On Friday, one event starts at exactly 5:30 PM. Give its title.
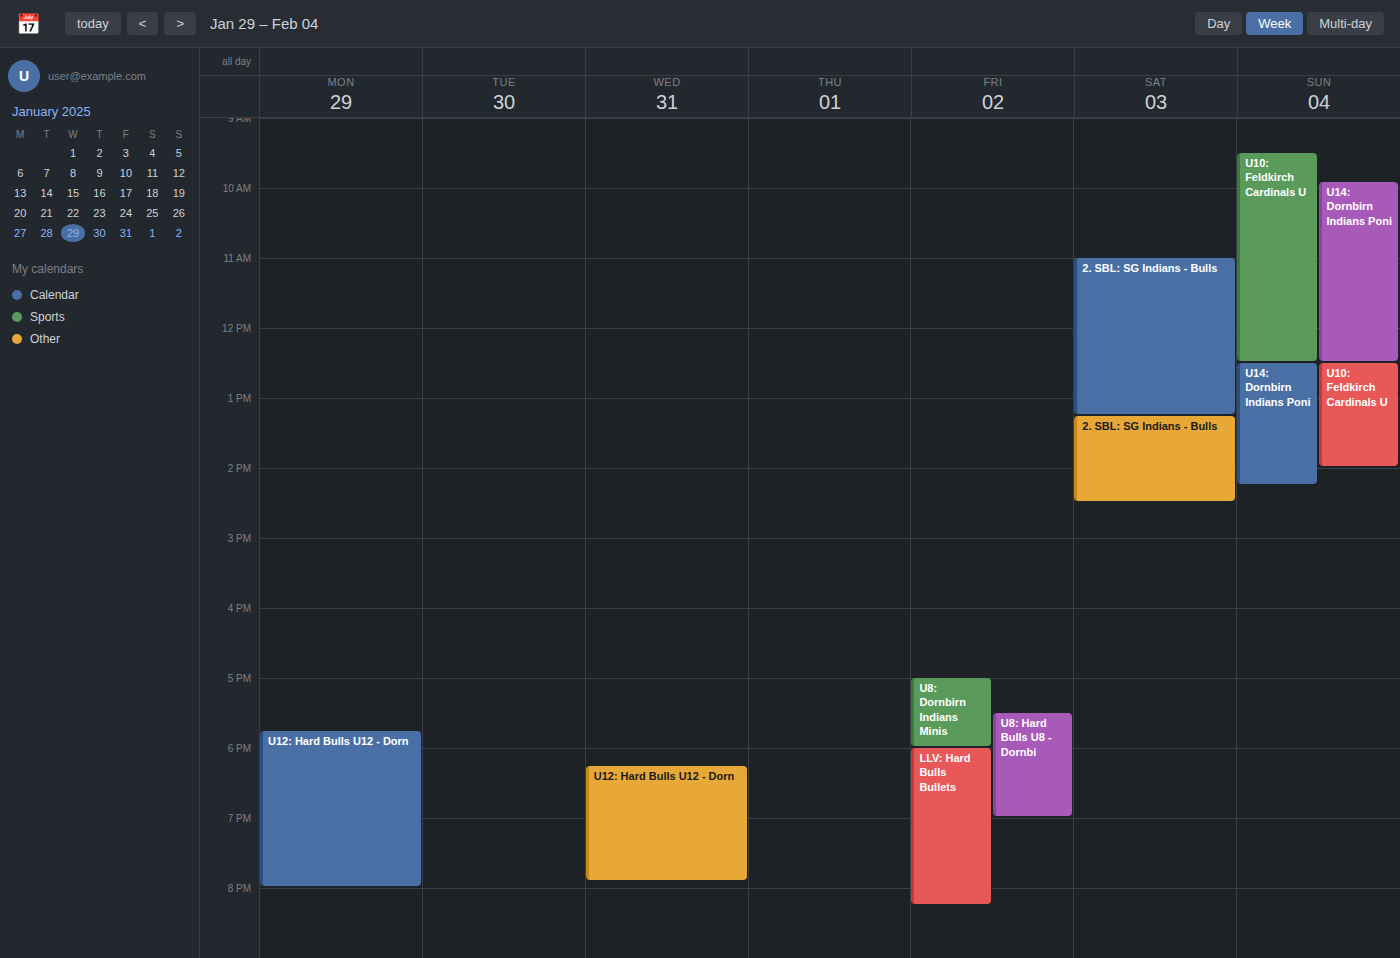
"U8: Hard Bulls U8 - Dornbi"